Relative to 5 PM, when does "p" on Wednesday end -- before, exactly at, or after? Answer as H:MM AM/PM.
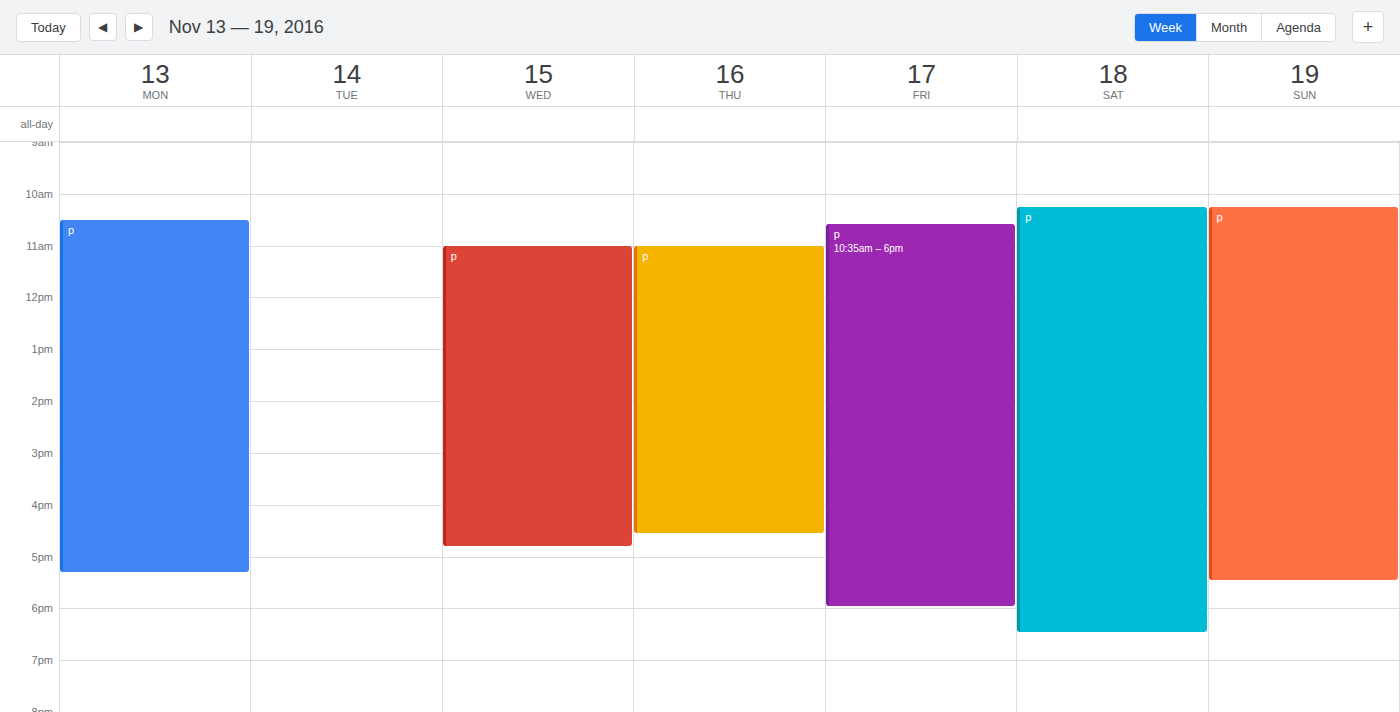
4:50 PM -- before 5 PM, 10 minutes above the 5 PM line.